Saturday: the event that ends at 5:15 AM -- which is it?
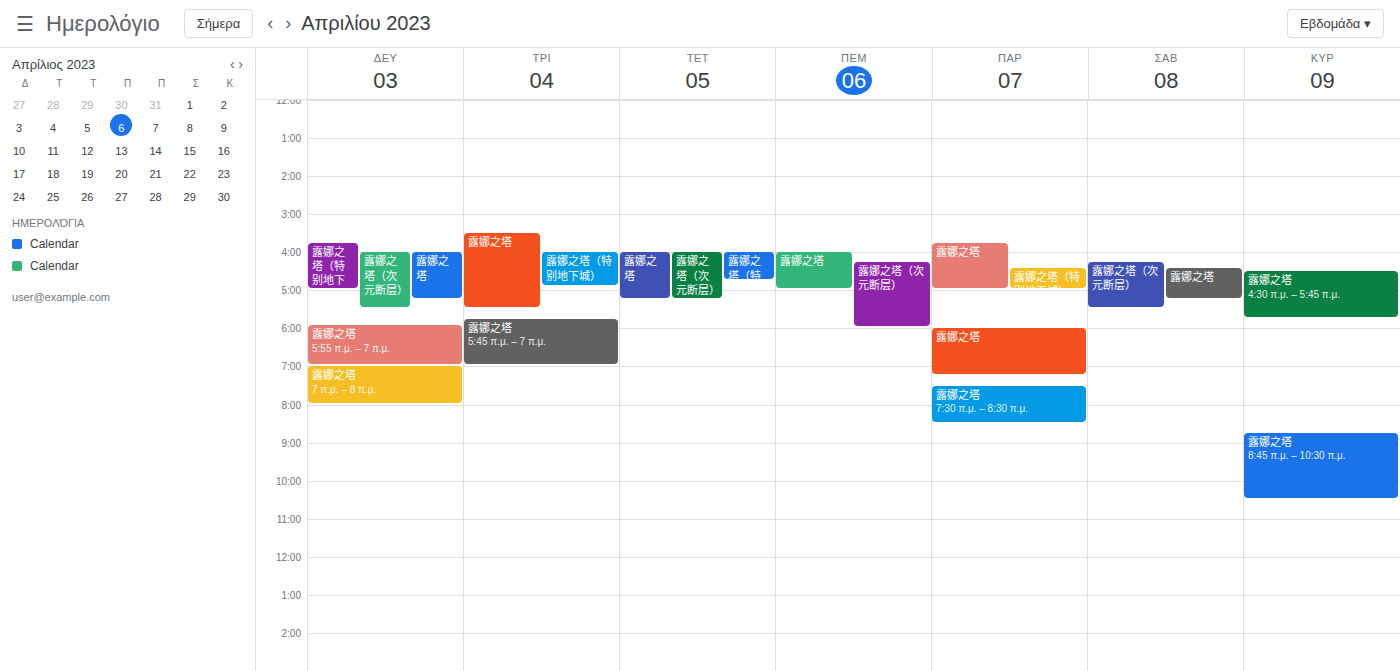
"露娜之塔"